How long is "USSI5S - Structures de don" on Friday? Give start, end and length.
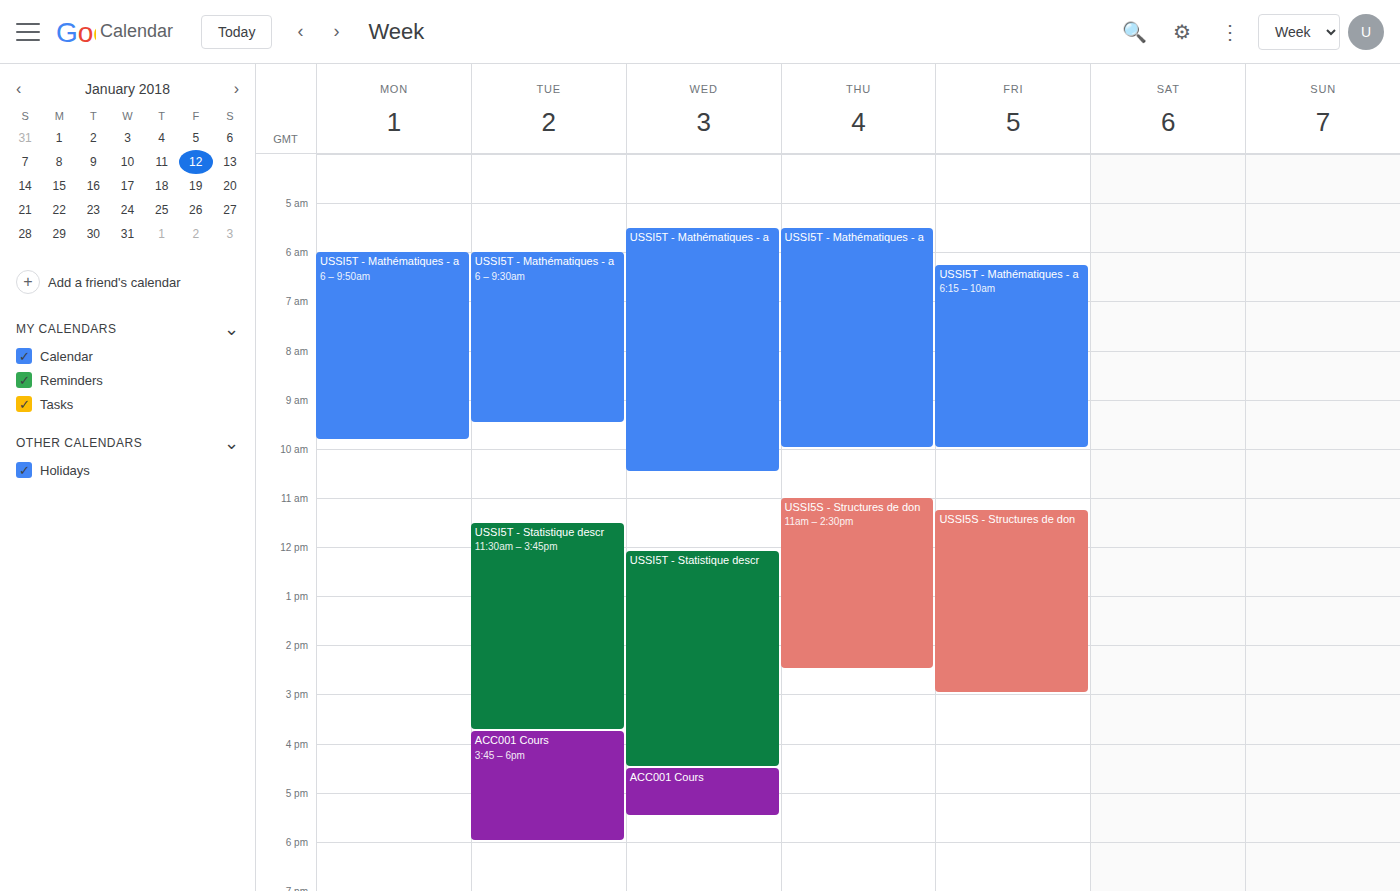
11:15 AM to 3:00 PM, 3 hours 45 minutes